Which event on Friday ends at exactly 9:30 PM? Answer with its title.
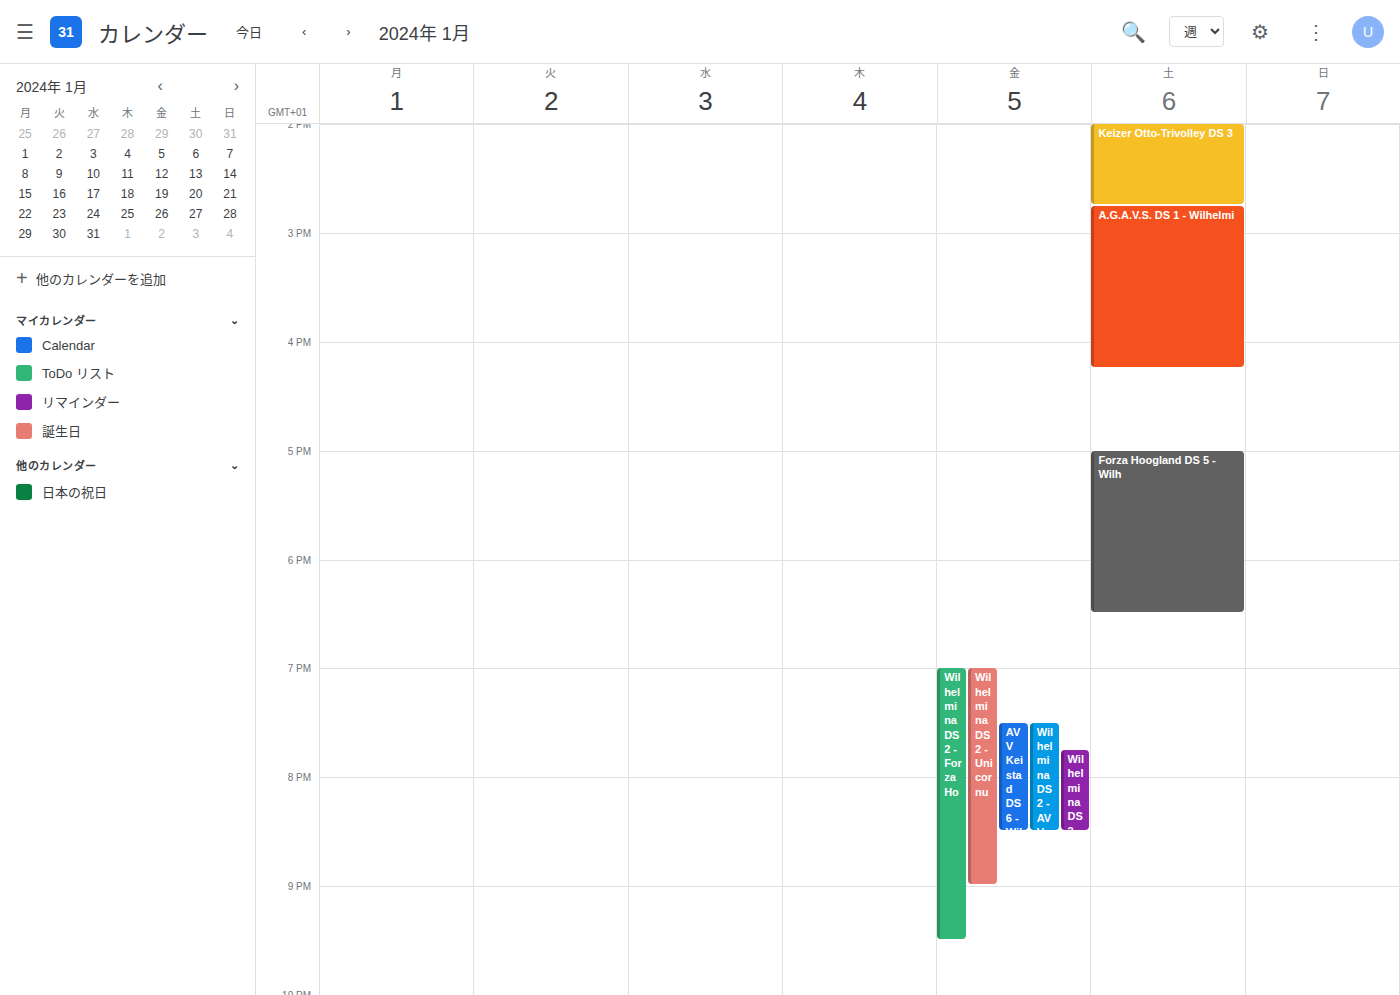
"Wilhelmina DS 2 - Forza Ho"